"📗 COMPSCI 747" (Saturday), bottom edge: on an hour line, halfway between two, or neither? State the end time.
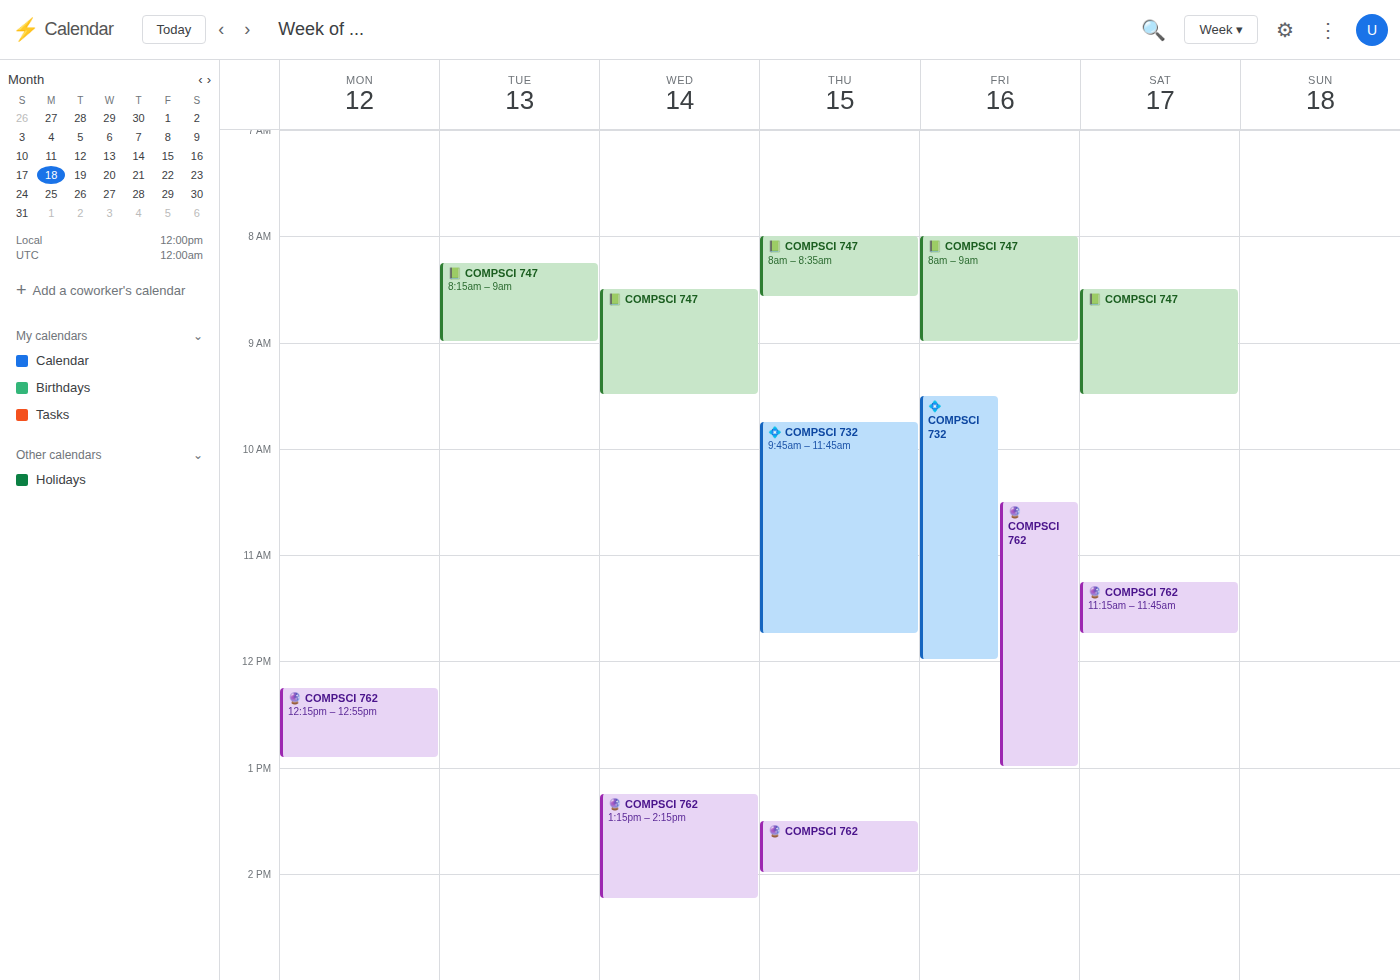
9:30 AM -- halfway between the 9 AM and 10 AM lines.